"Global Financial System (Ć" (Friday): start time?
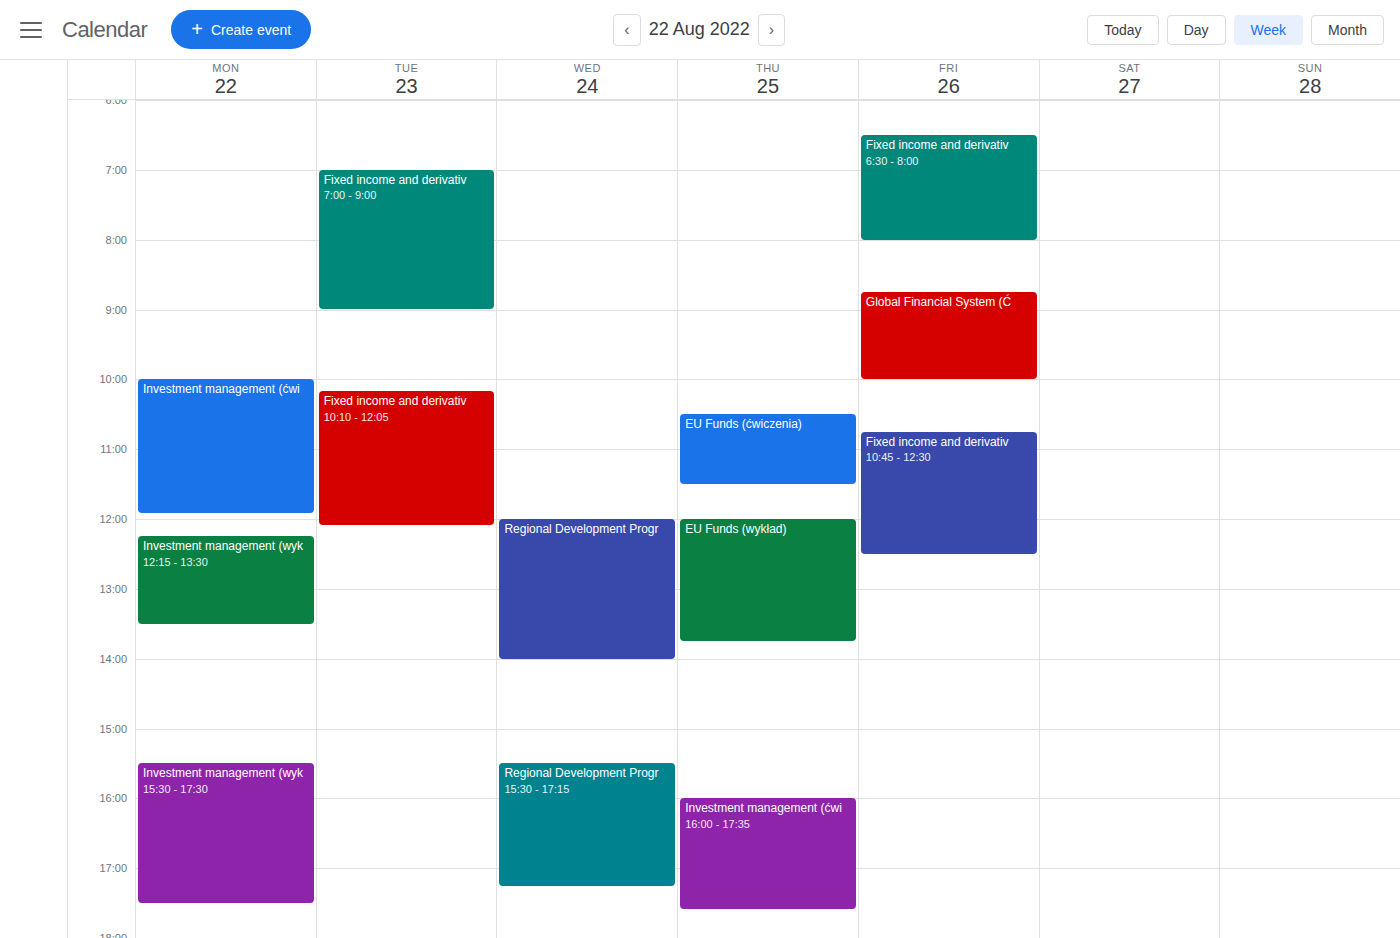
8:45 AM